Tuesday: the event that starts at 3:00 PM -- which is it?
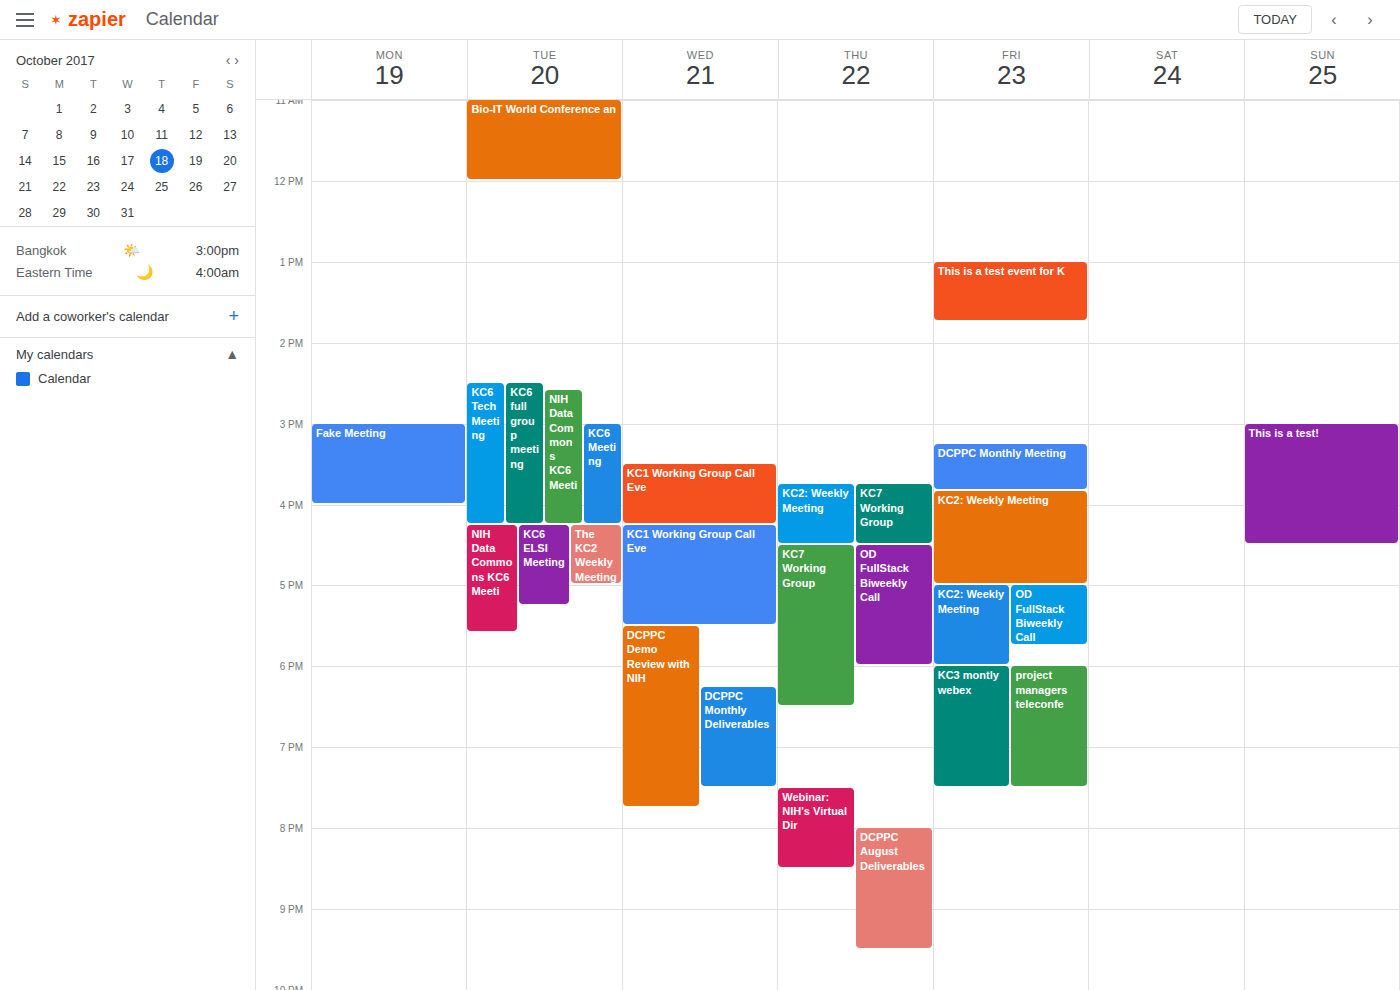
"KC6 Meeting"